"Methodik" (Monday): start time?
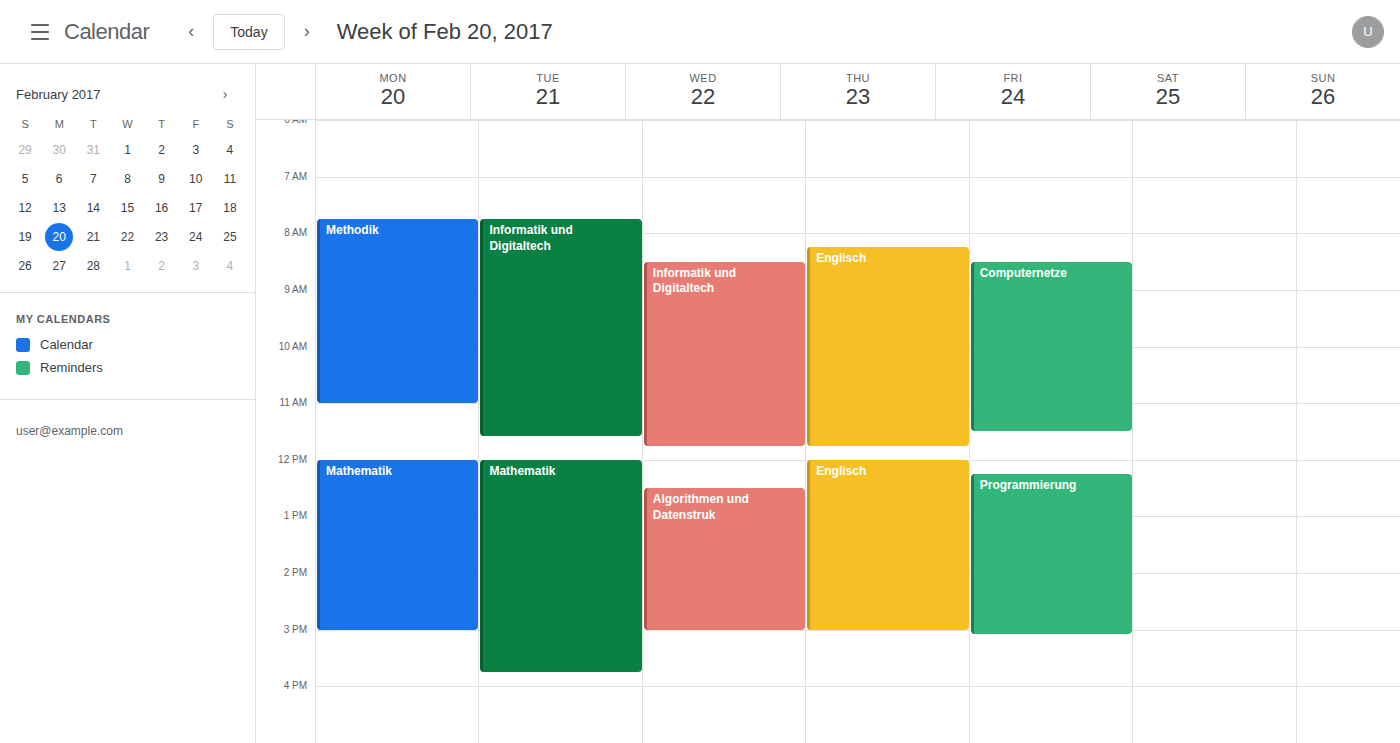
7:45 AM